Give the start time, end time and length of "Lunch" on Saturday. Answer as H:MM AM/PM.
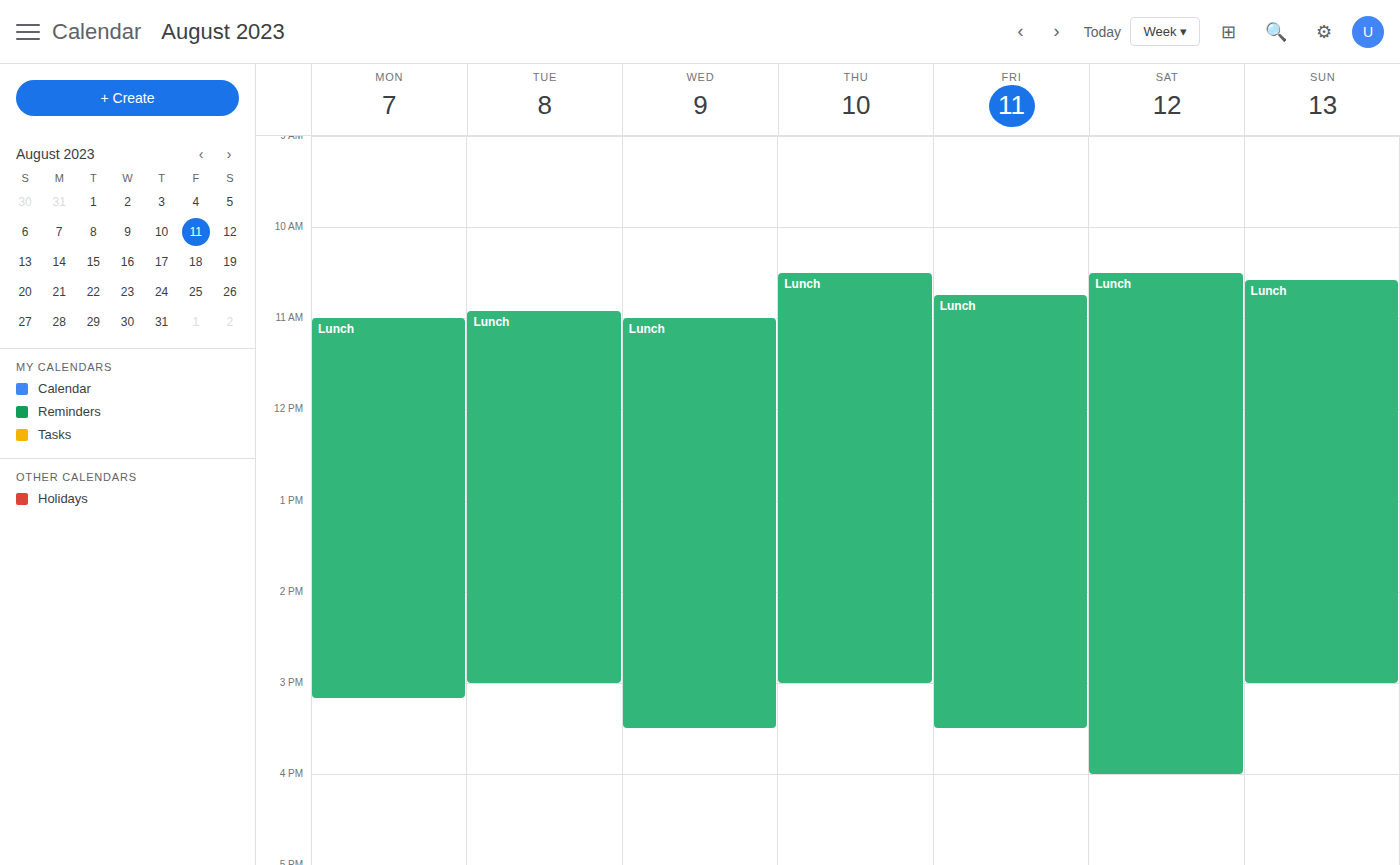
10:30 AM to 4:00 PM, 5 hours 30 minutes